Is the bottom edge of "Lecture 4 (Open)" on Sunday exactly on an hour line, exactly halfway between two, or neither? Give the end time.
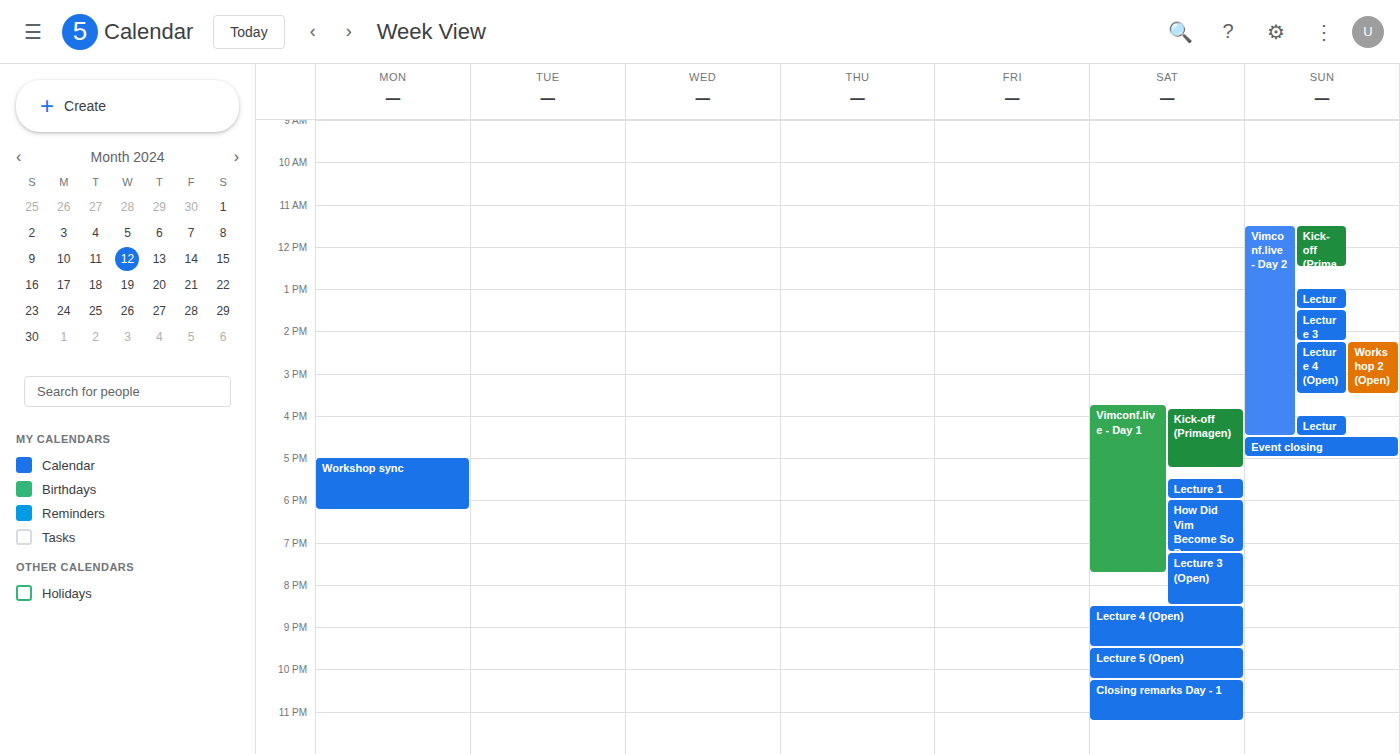
3:30 PM -- halfway between the 3 PM and 4 PM lines.